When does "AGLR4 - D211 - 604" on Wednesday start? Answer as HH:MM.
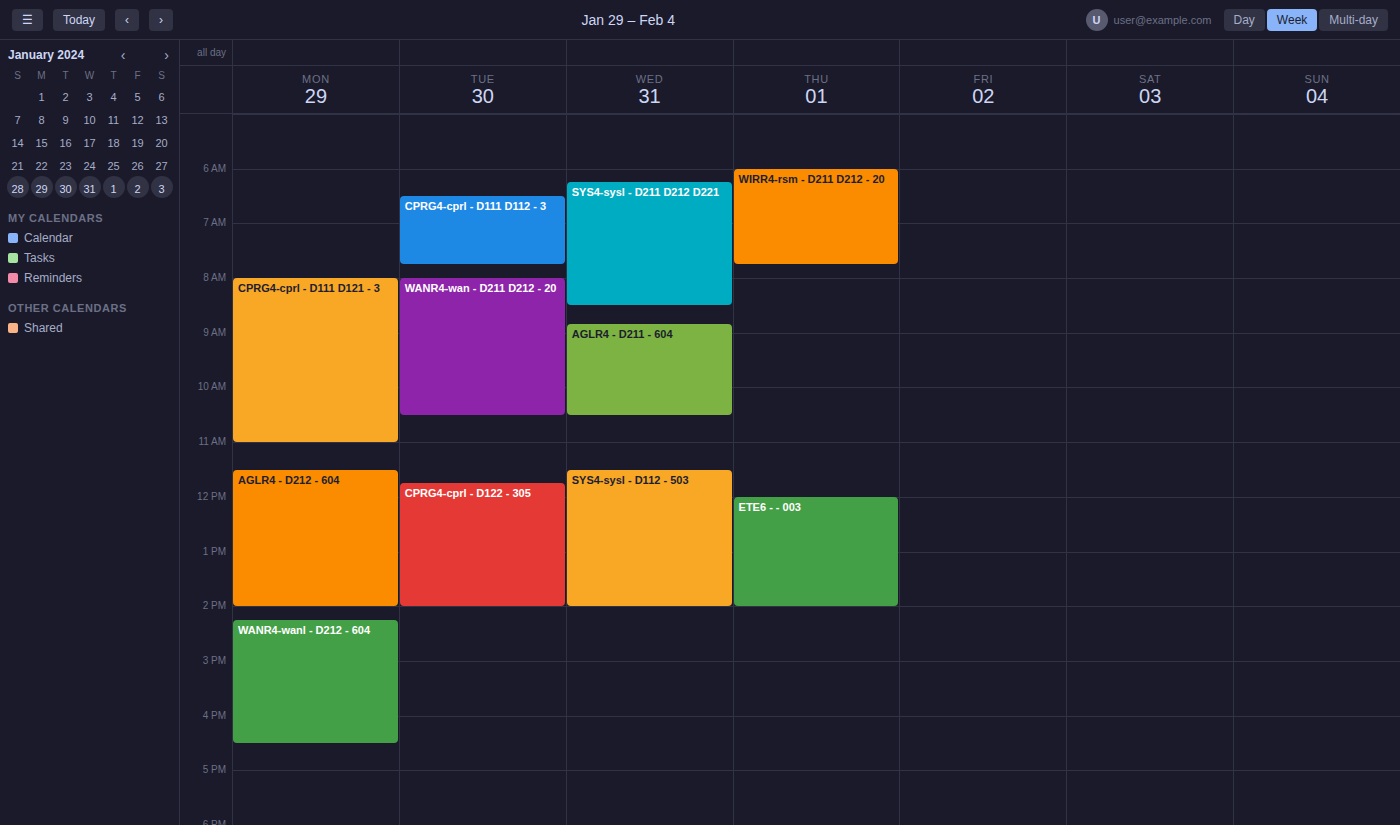
08:50